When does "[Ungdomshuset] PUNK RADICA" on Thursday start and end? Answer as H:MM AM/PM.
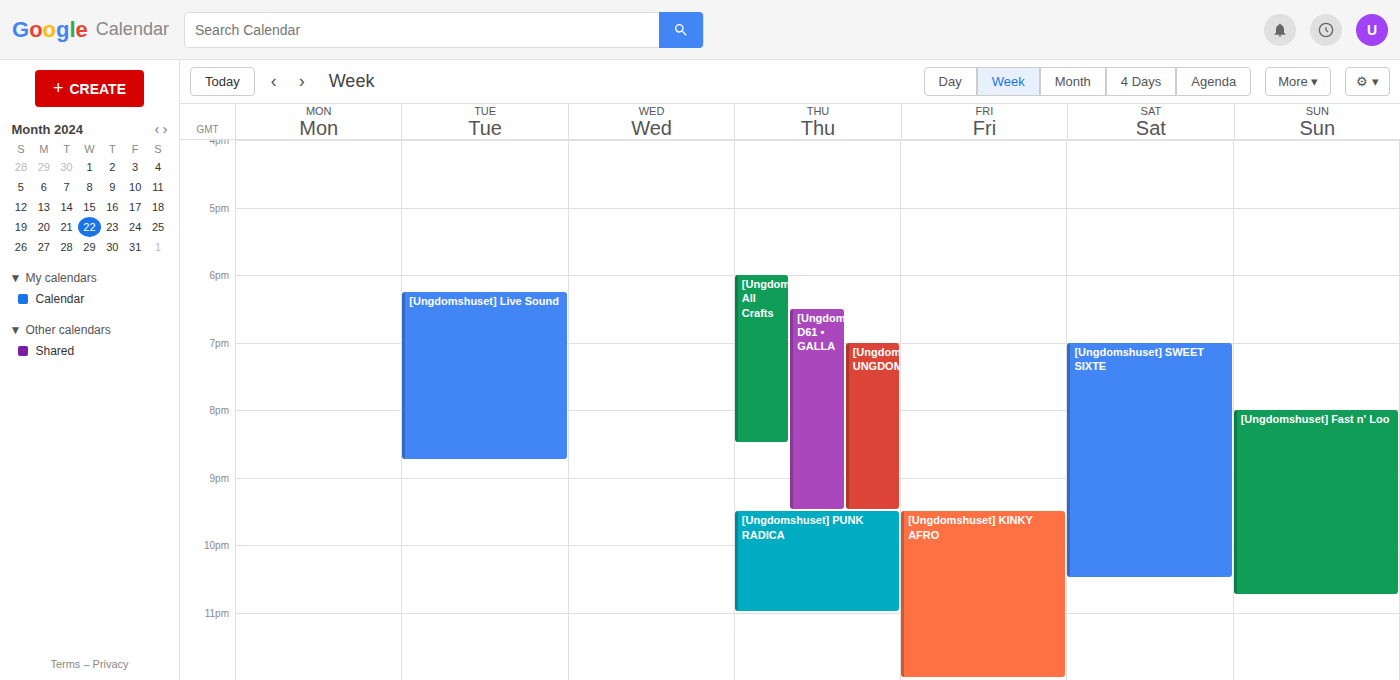
9:30 PM to 11:00 PM